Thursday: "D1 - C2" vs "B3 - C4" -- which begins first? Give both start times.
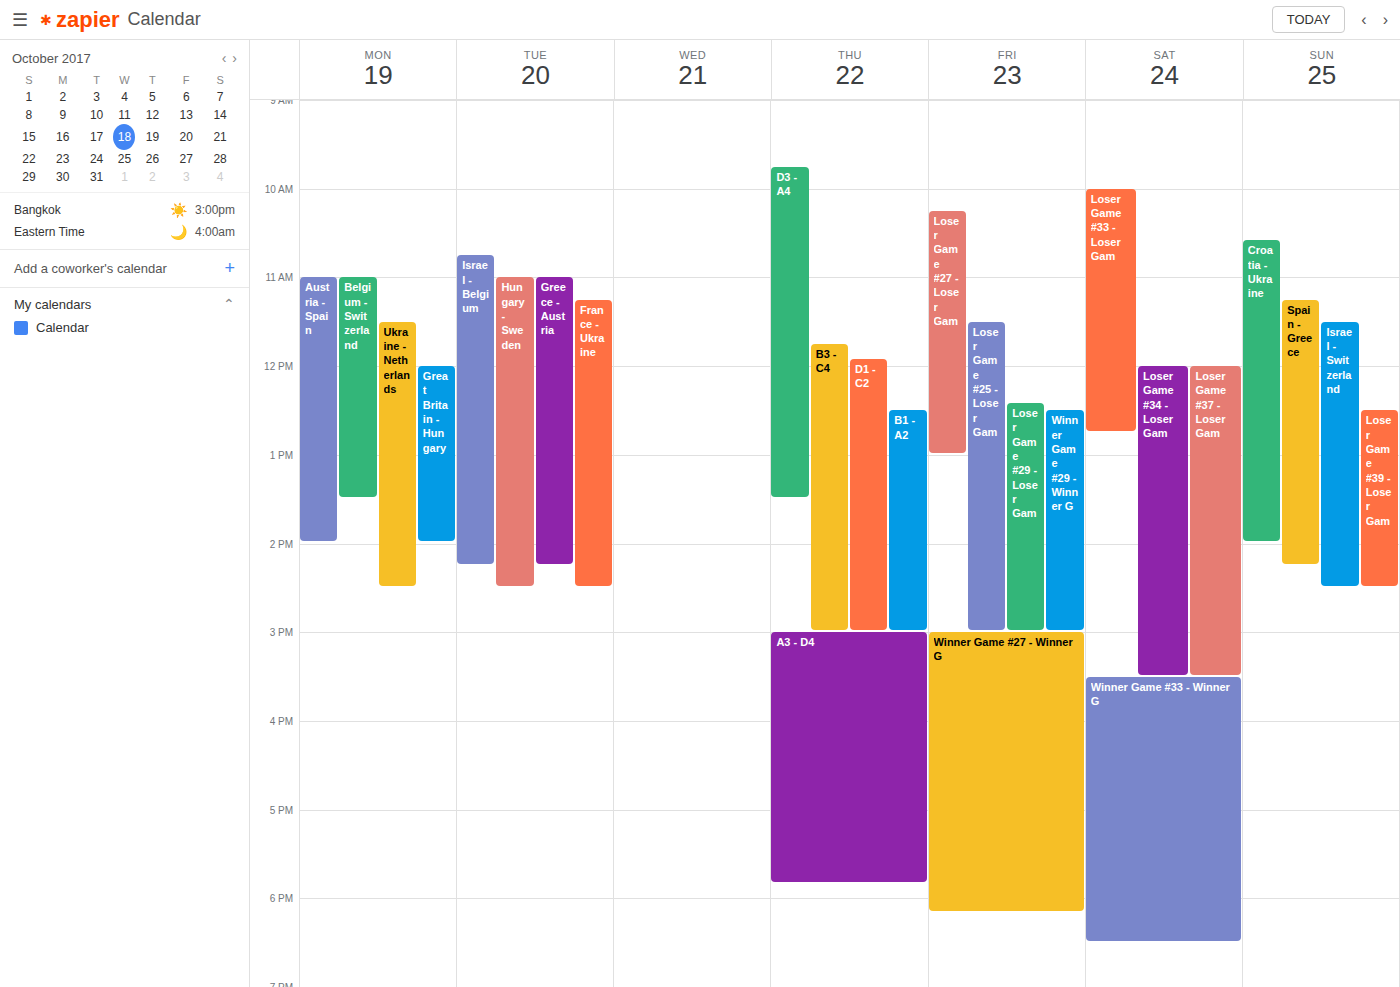
"B3 - C4" 11:45 AM; "D1 - C2" 11:55 AM.